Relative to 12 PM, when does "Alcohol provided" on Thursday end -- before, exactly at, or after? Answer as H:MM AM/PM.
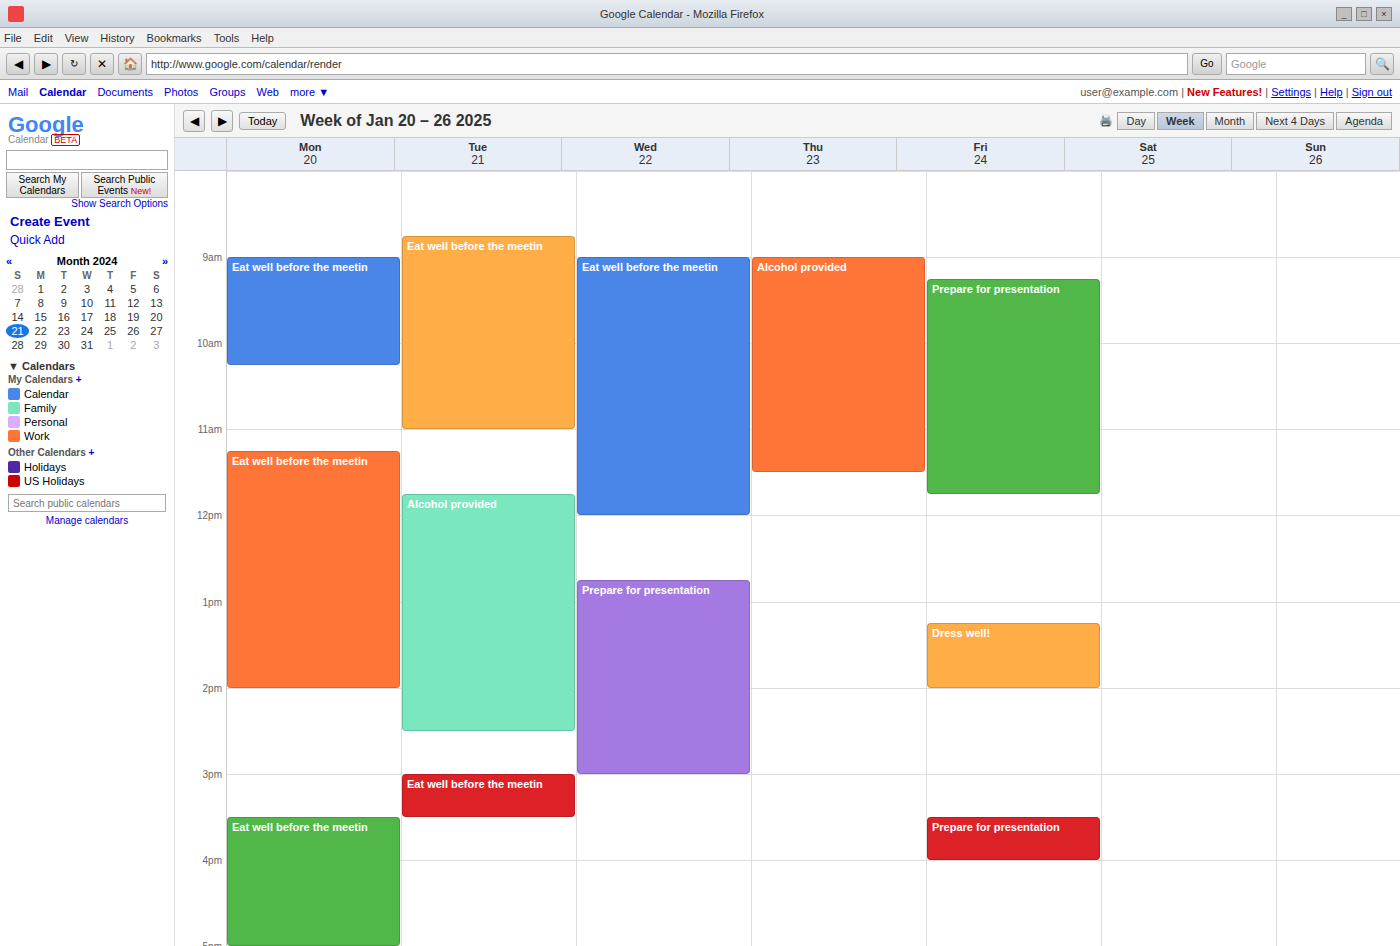
11:30 AM -- before 12 PM, 30 minutes above the 12 PM line.